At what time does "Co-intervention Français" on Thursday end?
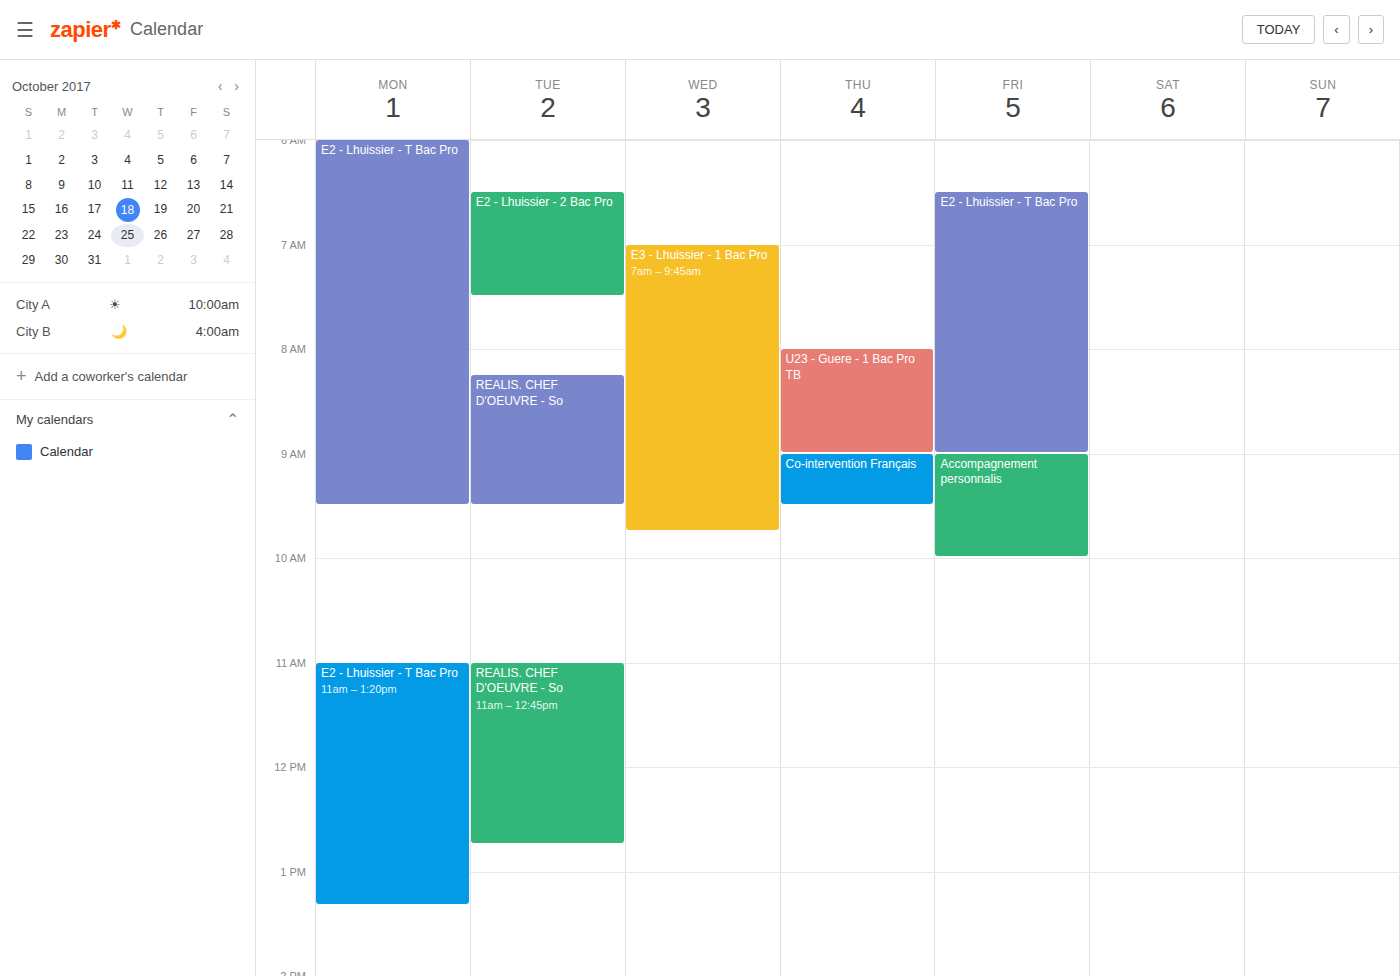
9:30 AM